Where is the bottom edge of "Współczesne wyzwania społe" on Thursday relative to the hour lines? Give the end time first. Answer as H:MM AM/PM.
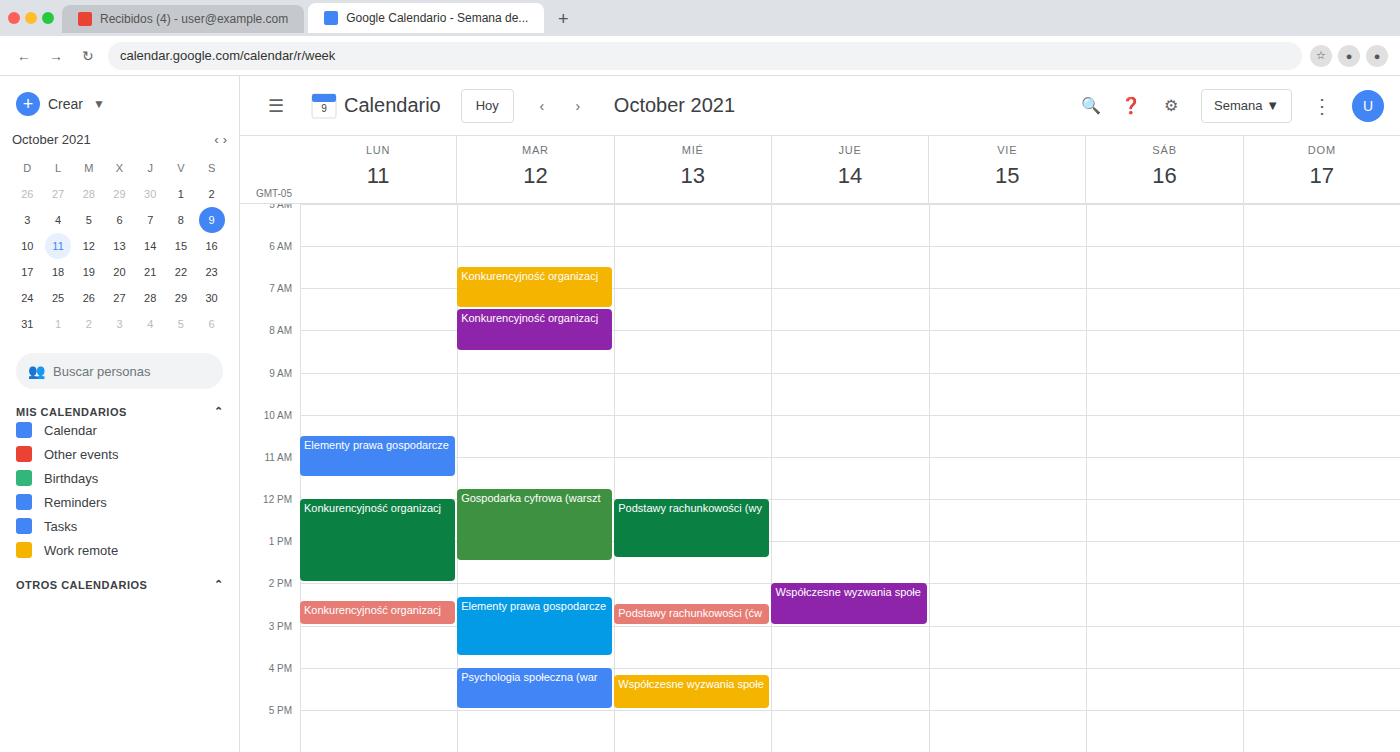
3:00 PM -- exactly on the 3 PM line.